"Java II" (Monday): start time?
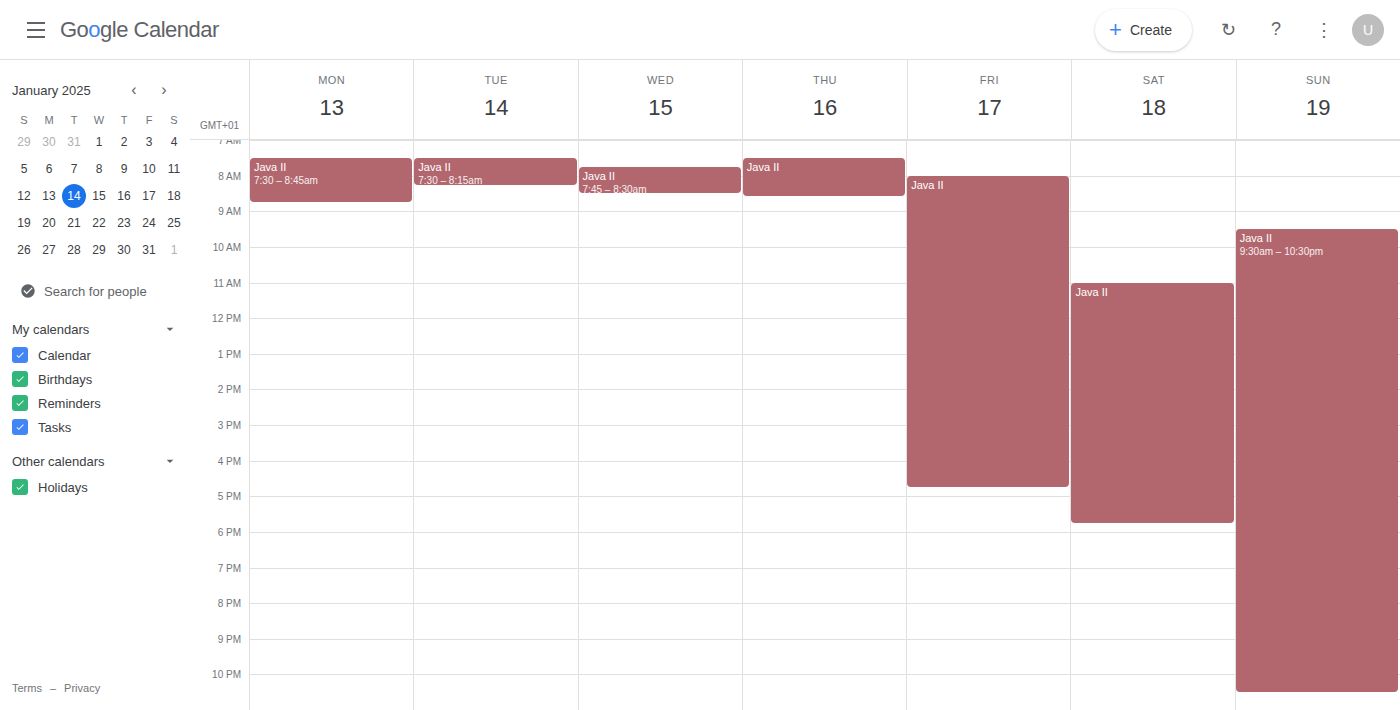
7:30 AM